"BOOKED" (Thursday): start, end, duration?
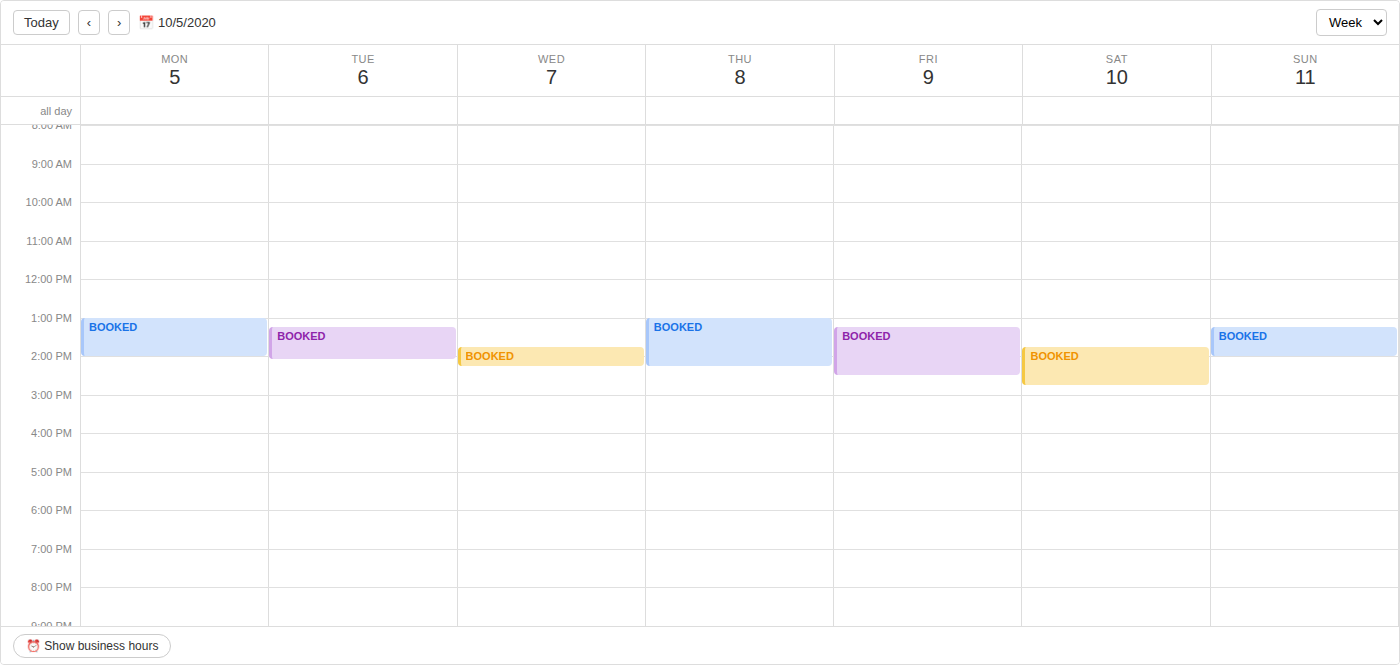
13:00 to 14:15, 1 hour 15 minutes